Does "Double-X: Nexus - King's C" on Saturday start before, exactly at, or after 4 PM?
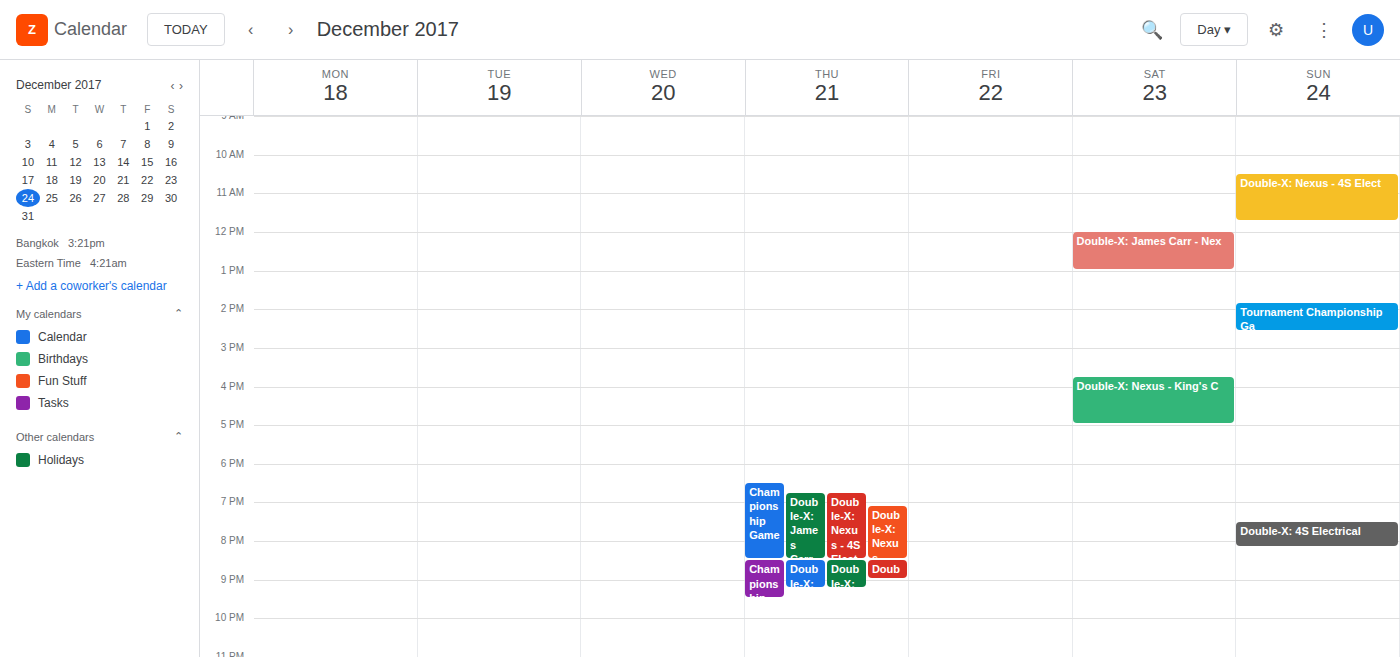
3:45 PM -- before 4 PM, 15 minutes above the 4 PM line.